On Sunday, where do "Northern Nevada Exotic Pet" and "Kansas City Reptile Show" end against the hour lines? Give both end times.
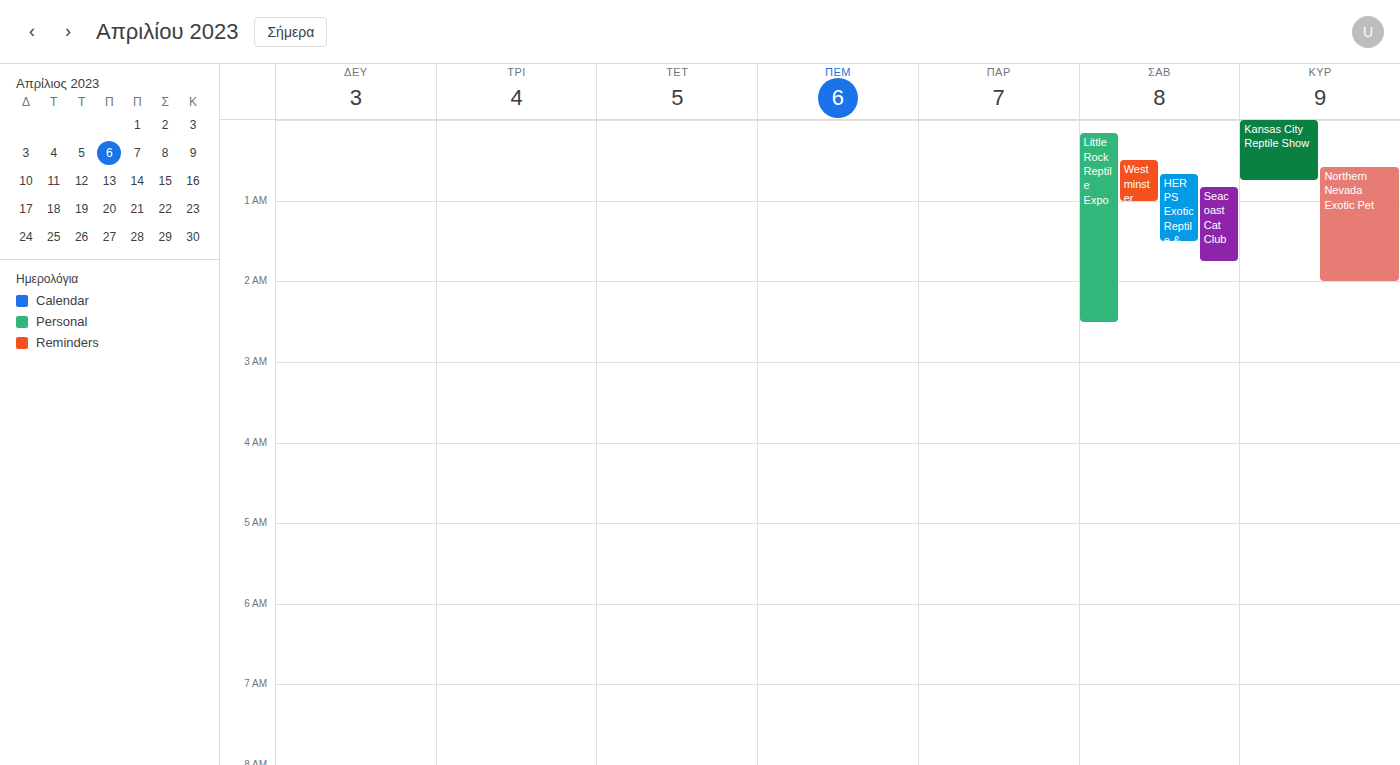
"Northern Nevada Exotic Pet": 02:00, exactly on the 02:00 line. "Kansas City Reptile Show": 00:45, neither: three quarters of the way from the 00:00 line to the 01:00 line.